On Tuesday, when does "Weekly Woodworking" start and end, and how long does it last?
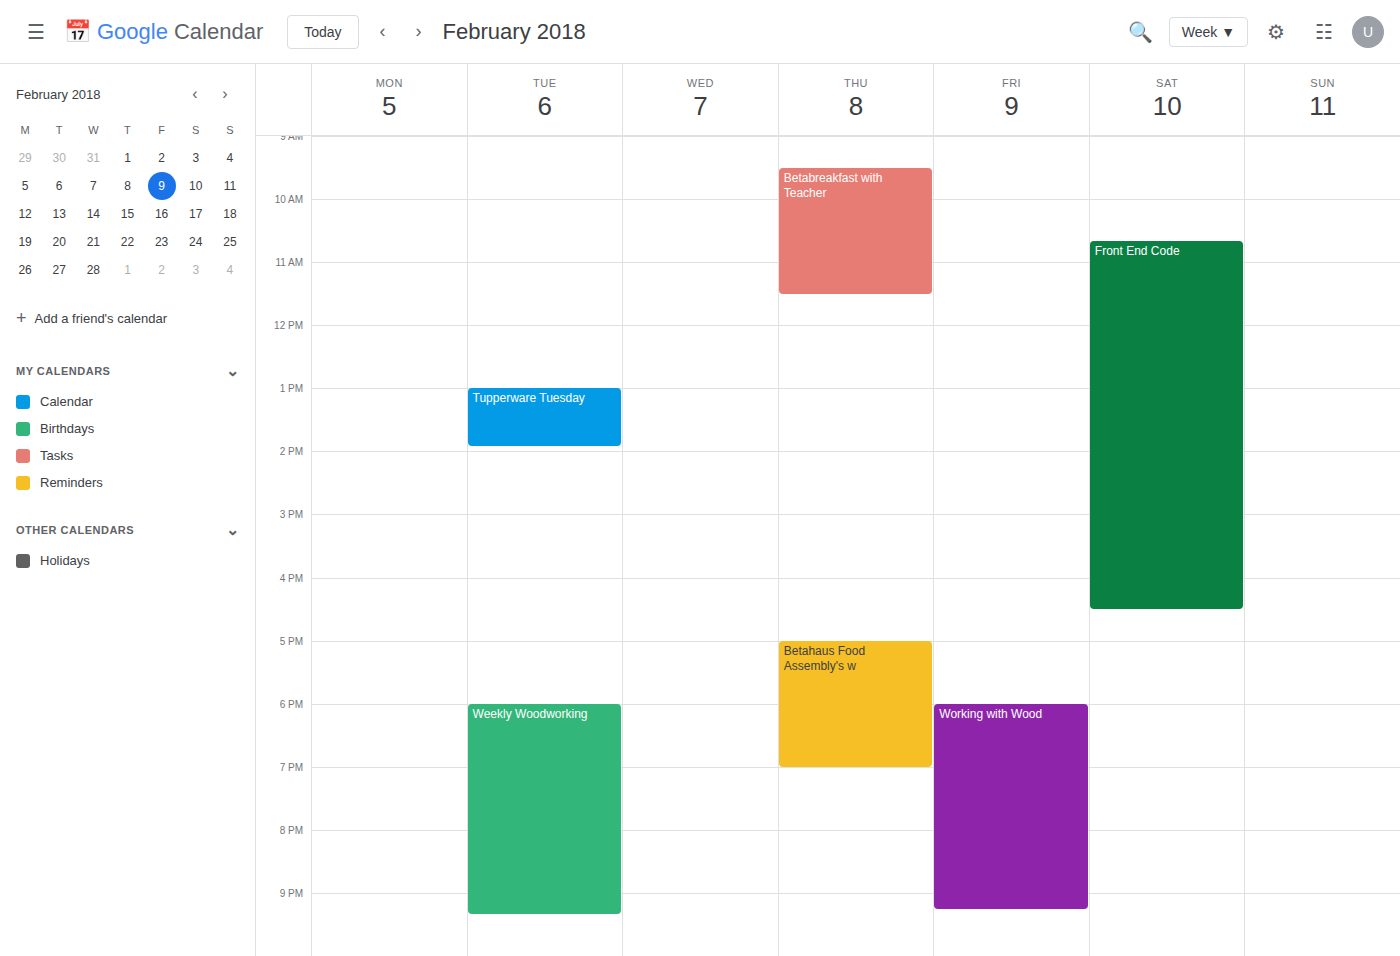
6:00 PM to 9:20 PM, 3 hours 20 minutes